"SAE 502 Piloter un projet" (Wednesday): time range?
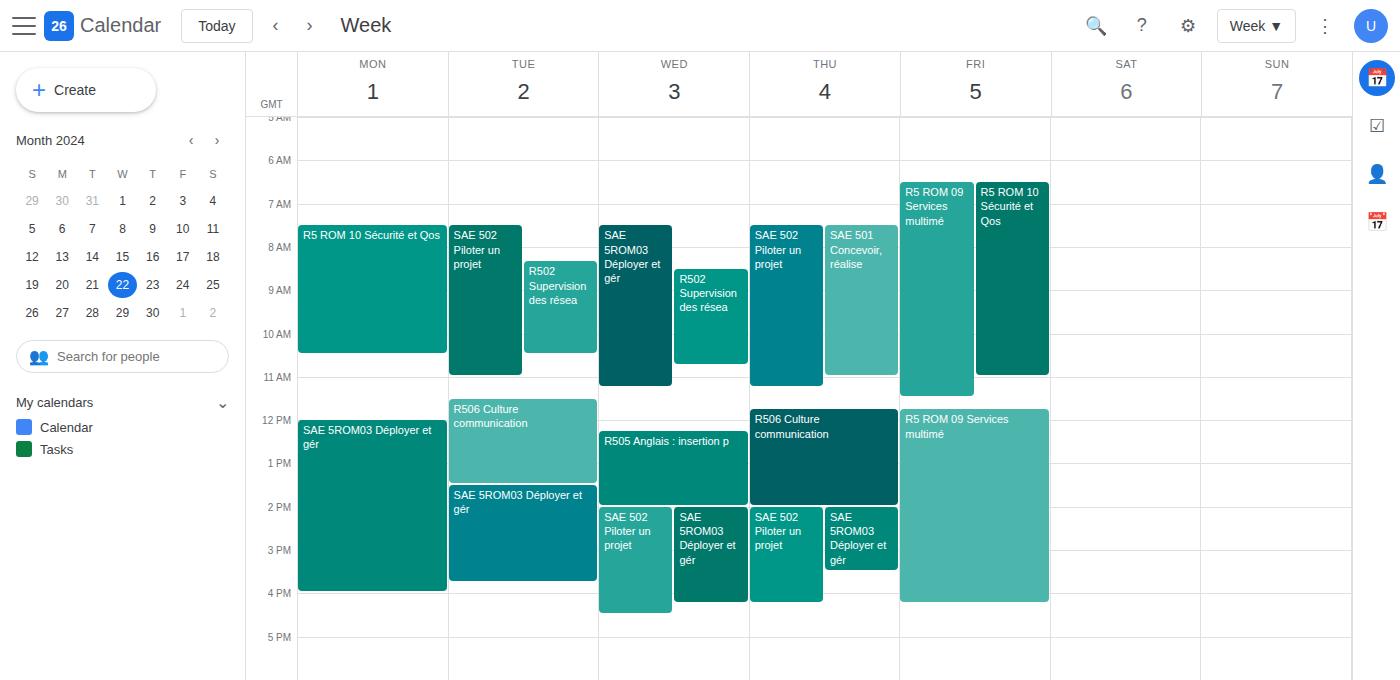
2:00 PM to 4:30 PM